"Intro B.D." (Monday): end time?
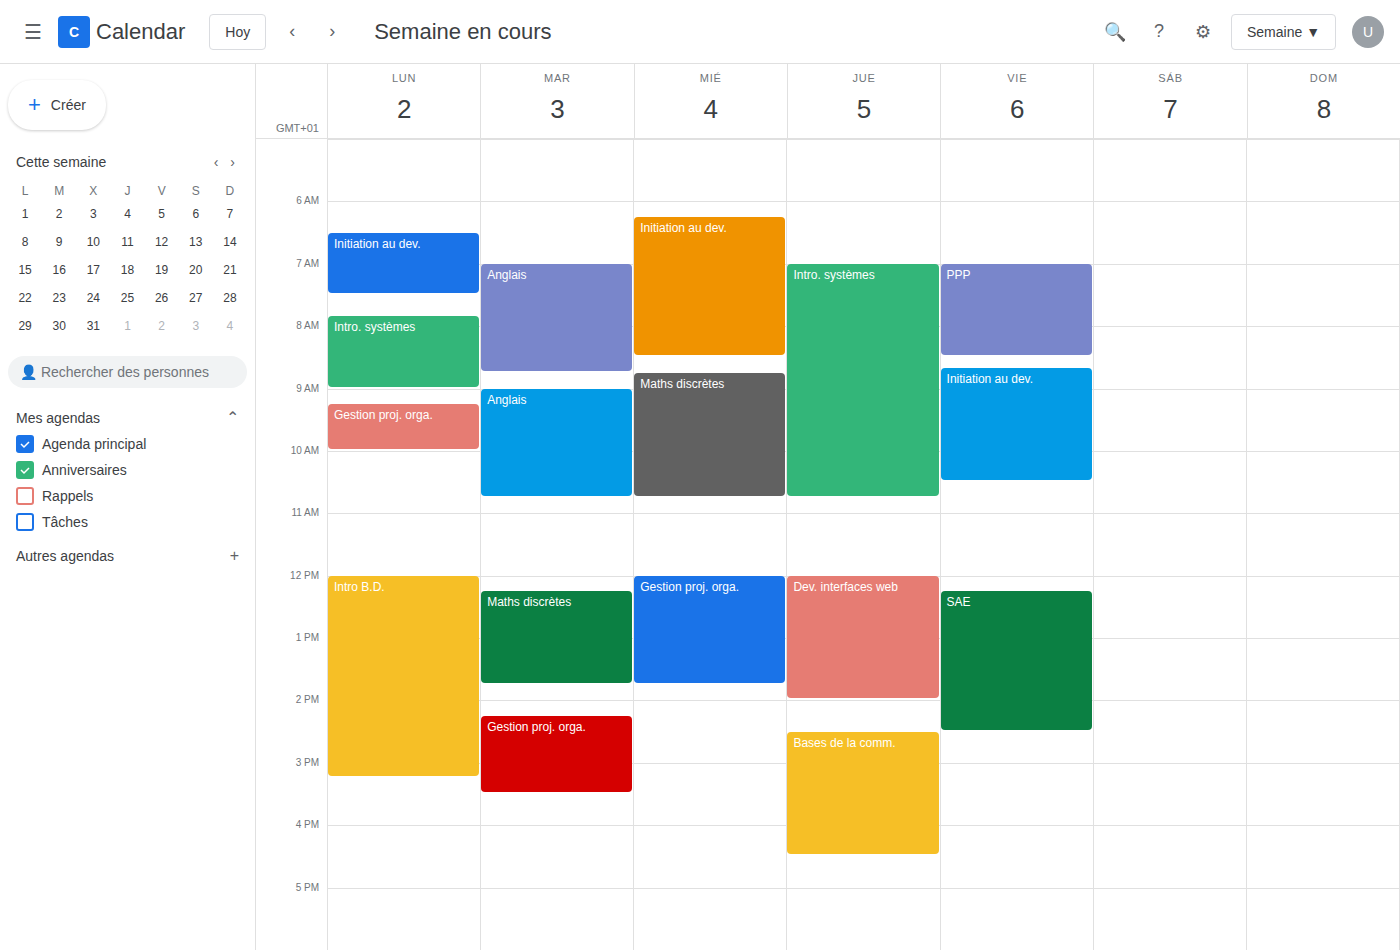
3:15 PM